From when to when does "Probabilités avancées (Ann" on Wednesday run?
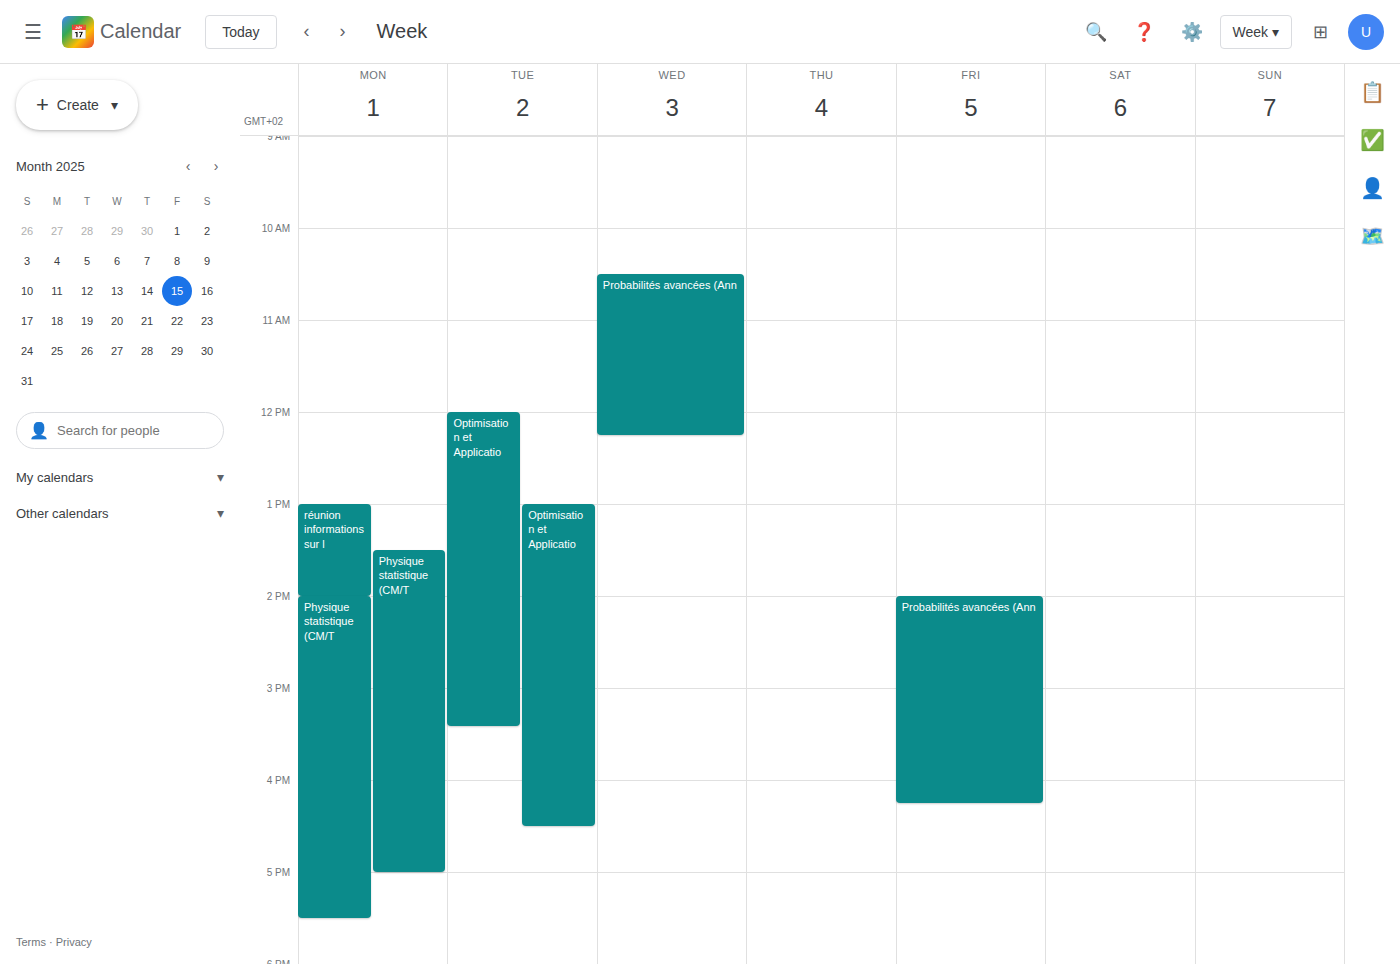
10:30 AM to 12:15 PM